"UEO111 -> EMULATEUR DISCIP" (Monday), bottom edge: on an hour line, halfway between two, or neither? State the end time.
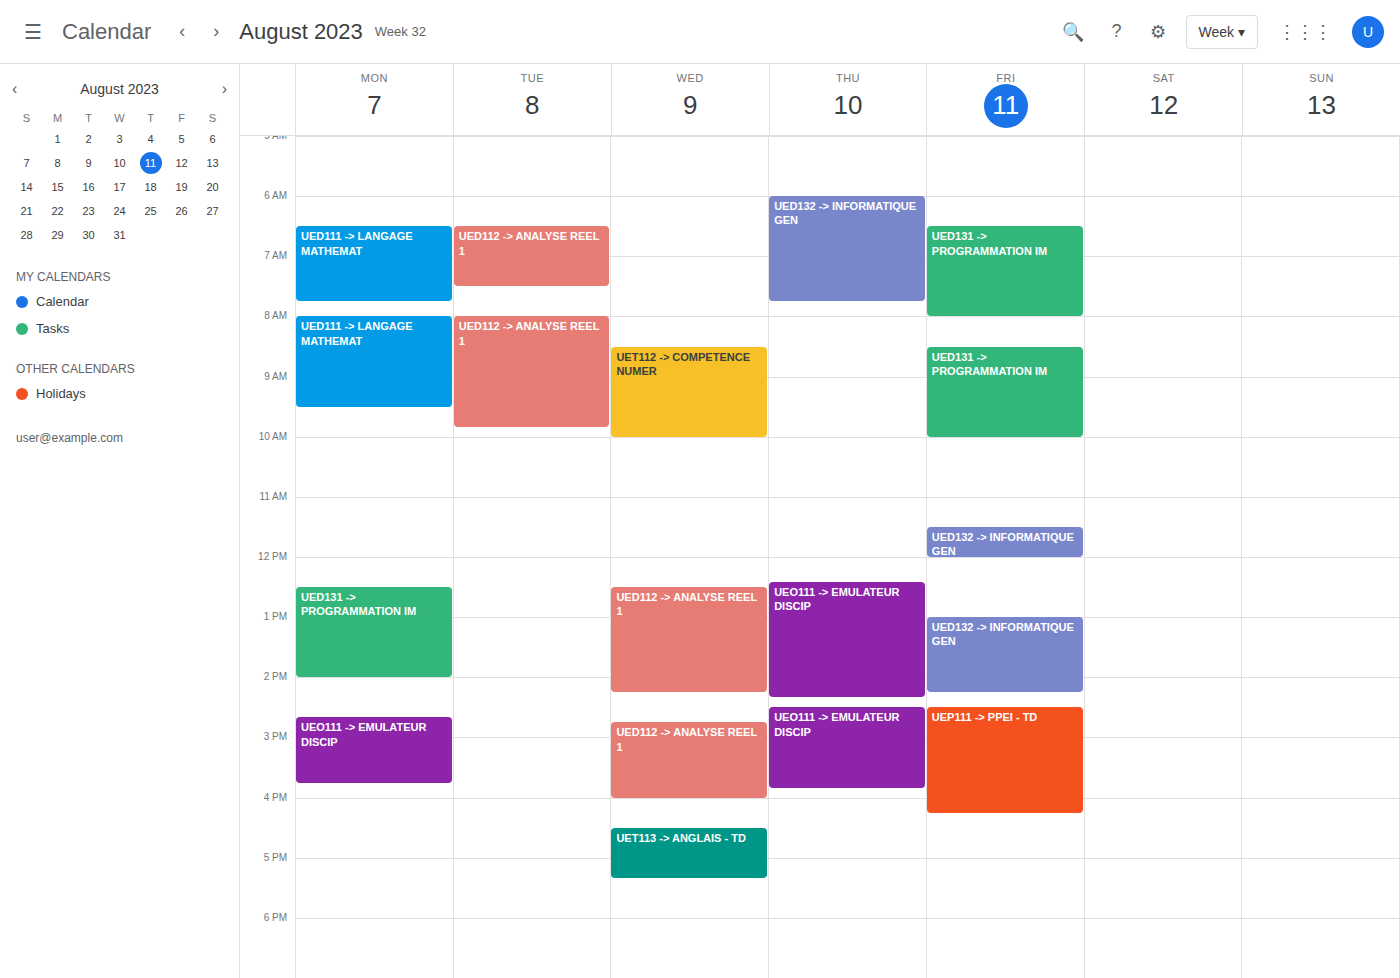
3:45 PM -- neither: three quarters of the way from the 3 PM line to the 4 PM line.